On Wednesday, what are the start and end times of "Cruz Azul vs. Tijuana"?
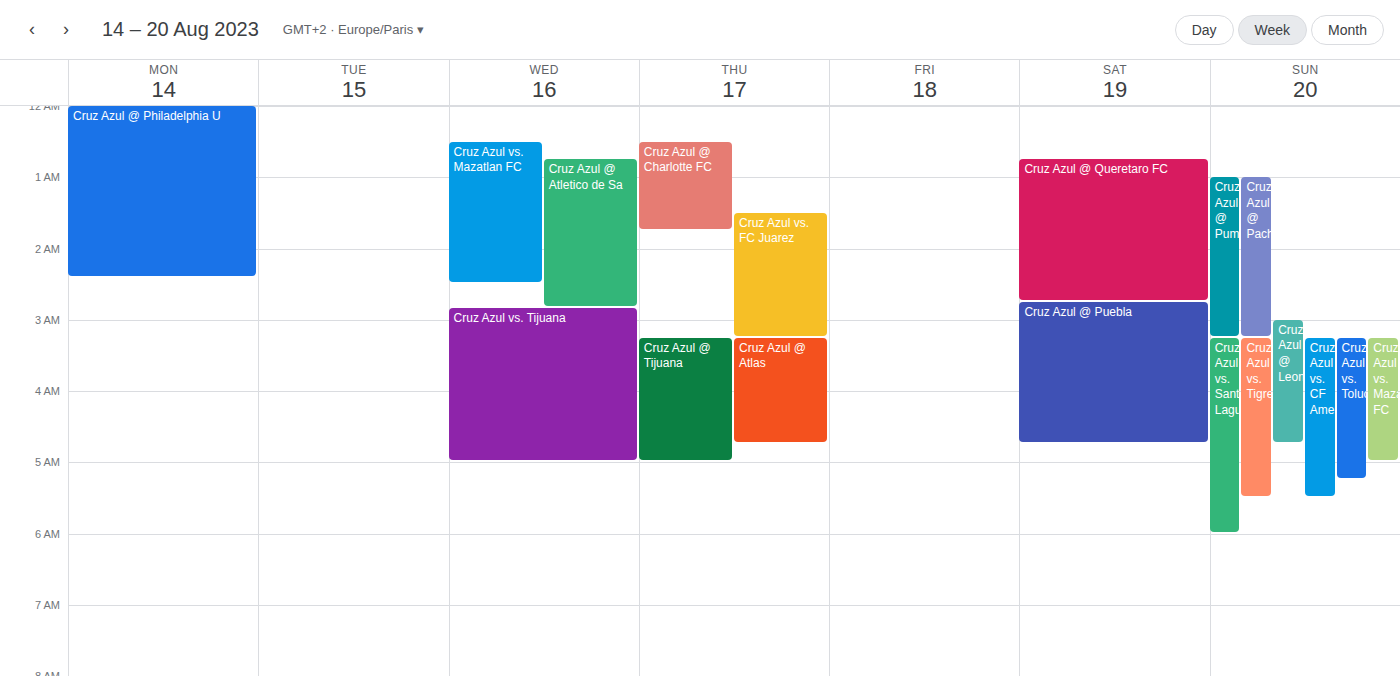
2:50 AM to 5:00 AM